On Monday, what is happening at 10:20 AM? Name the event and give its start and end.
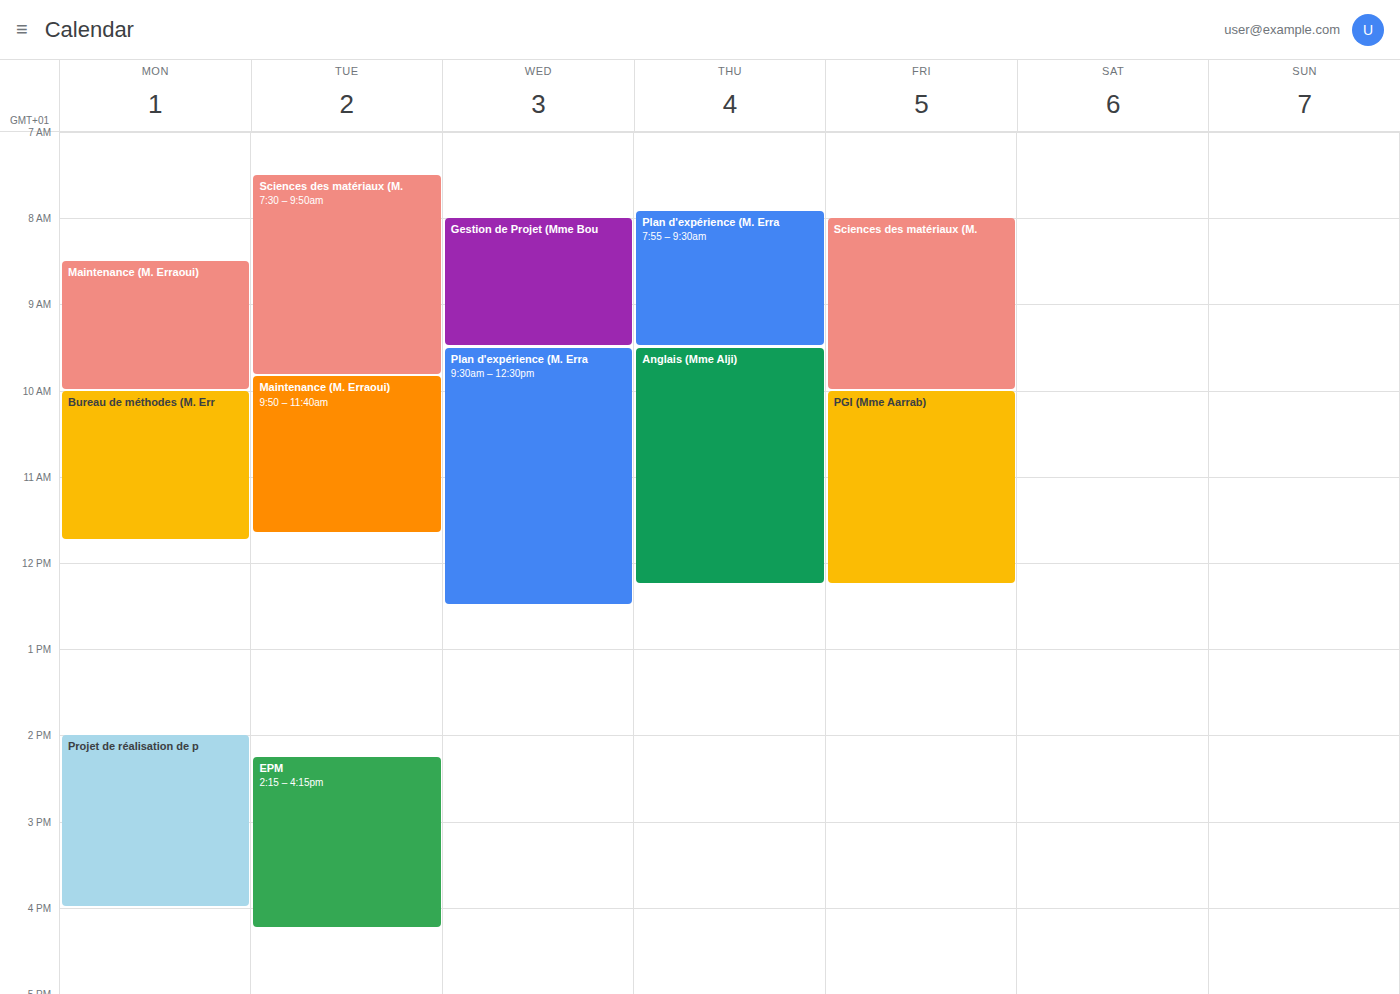
"Bureau de méthodes (M. Err", 10:00 AM to 11:45 AM